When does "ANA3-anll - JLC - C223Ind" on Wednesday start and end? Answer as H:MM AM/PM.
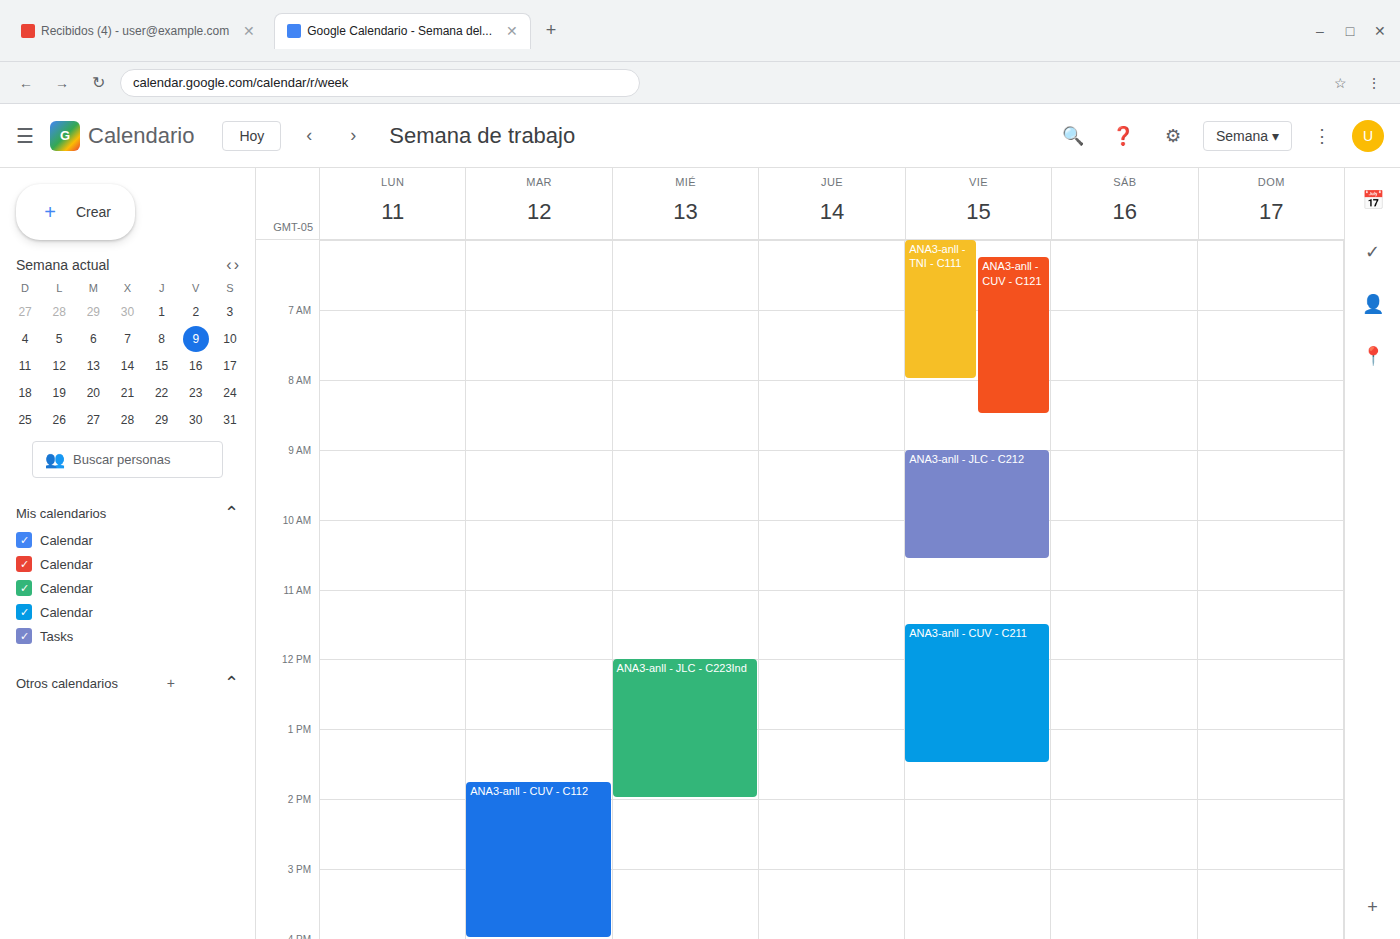
12:00 PM to 2:00 PM